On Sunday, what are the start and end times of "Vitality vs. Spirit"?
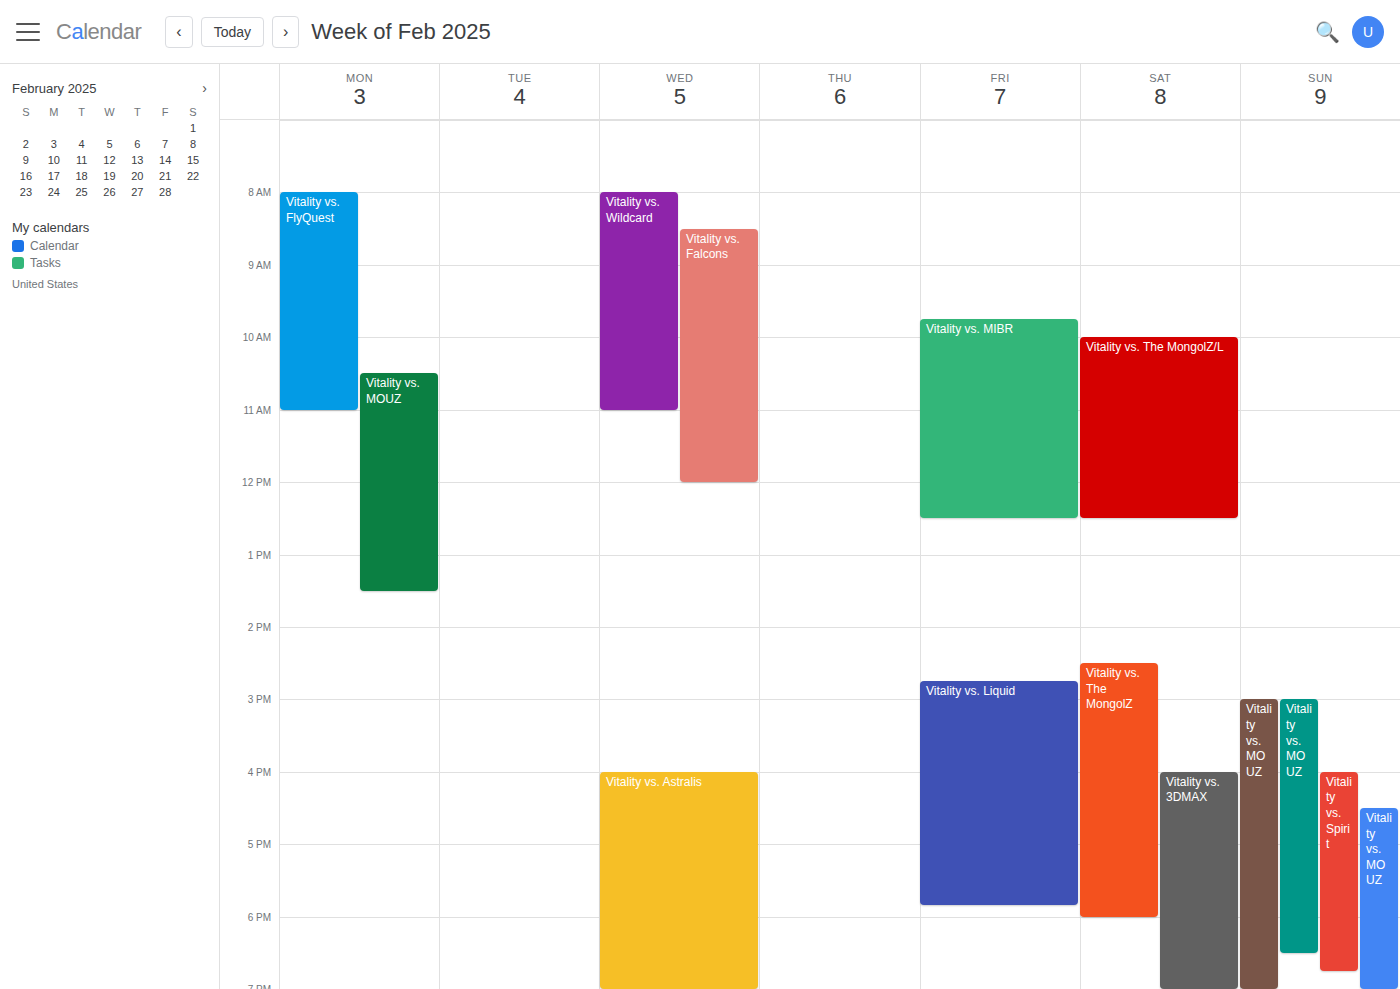
4:00 PM to 6:45 PM